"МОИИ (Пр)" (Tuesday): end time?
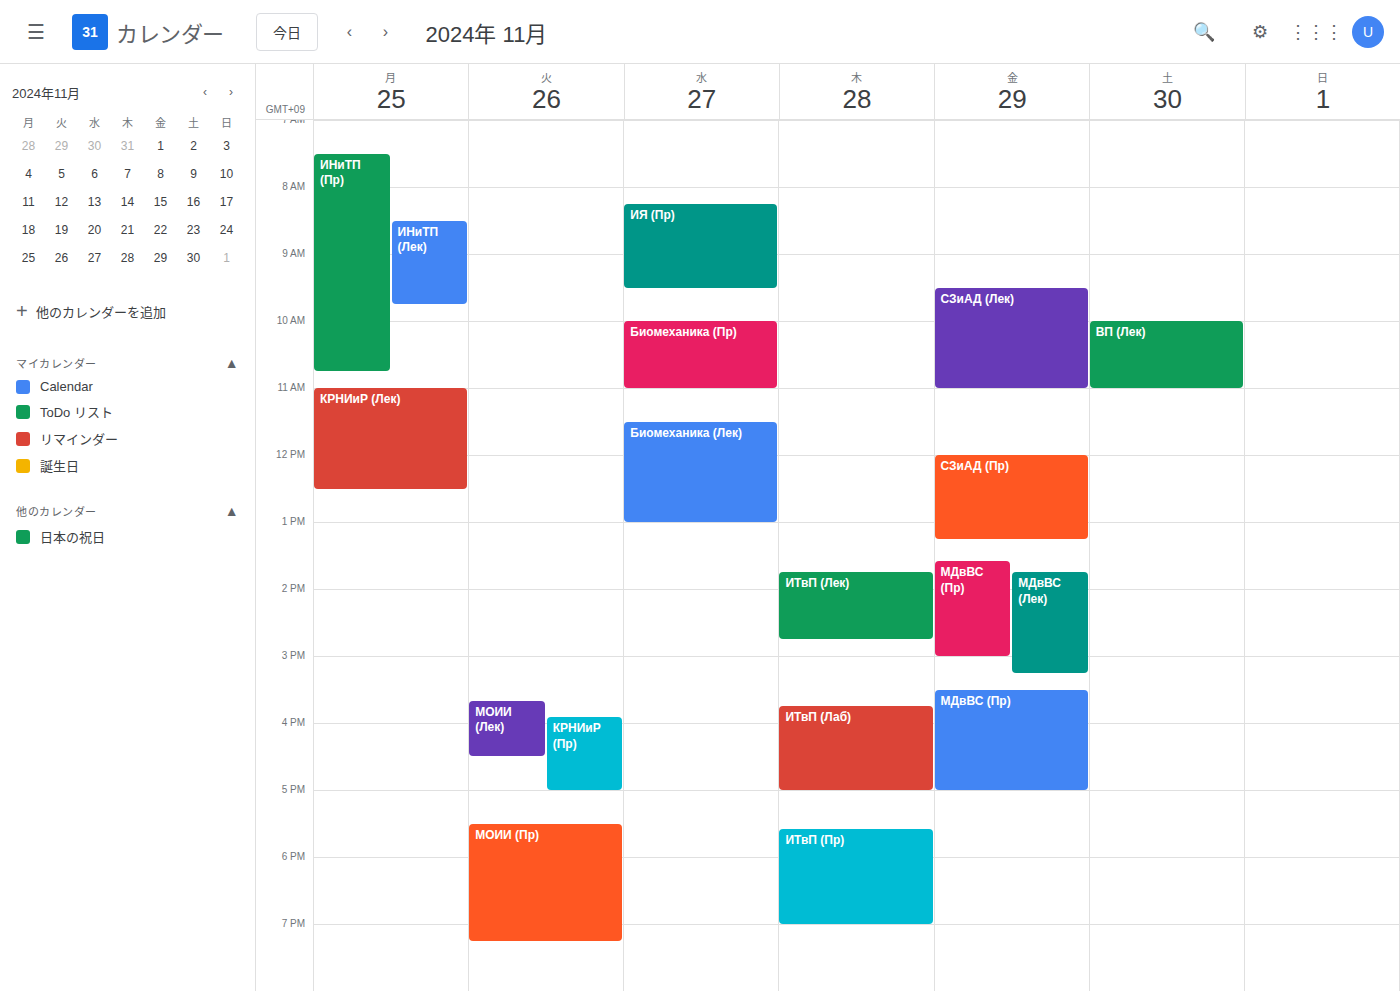
7:15 PM